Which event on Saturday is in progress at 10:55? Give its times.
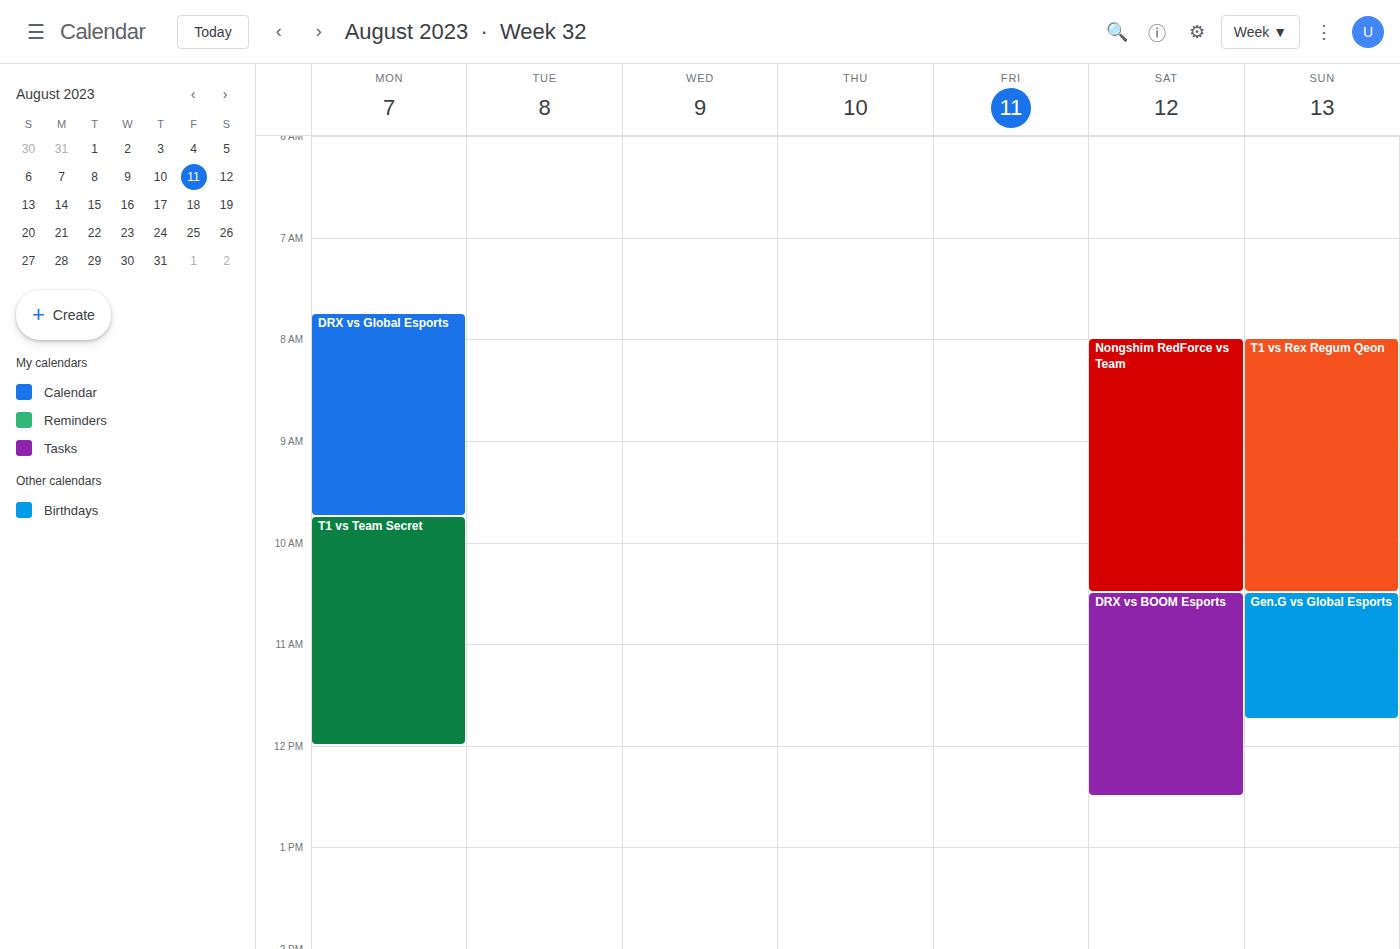
"DRX vs BOOM Esports", 10:30 to 12:30